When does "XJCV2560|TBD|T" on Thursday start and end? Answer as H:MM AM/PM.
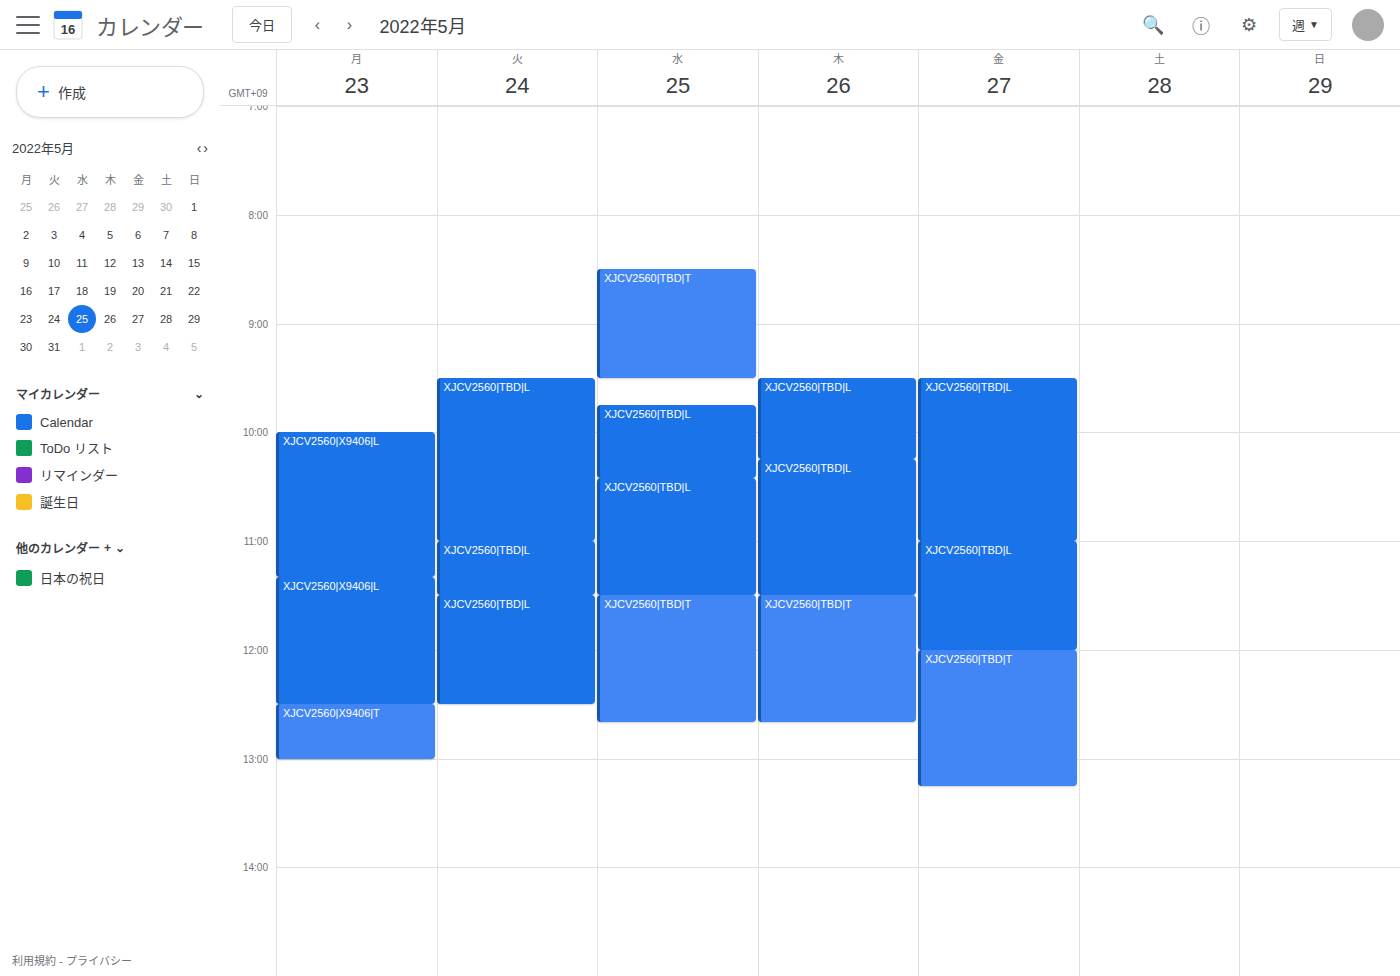
11:30 AM to 12:40 PM